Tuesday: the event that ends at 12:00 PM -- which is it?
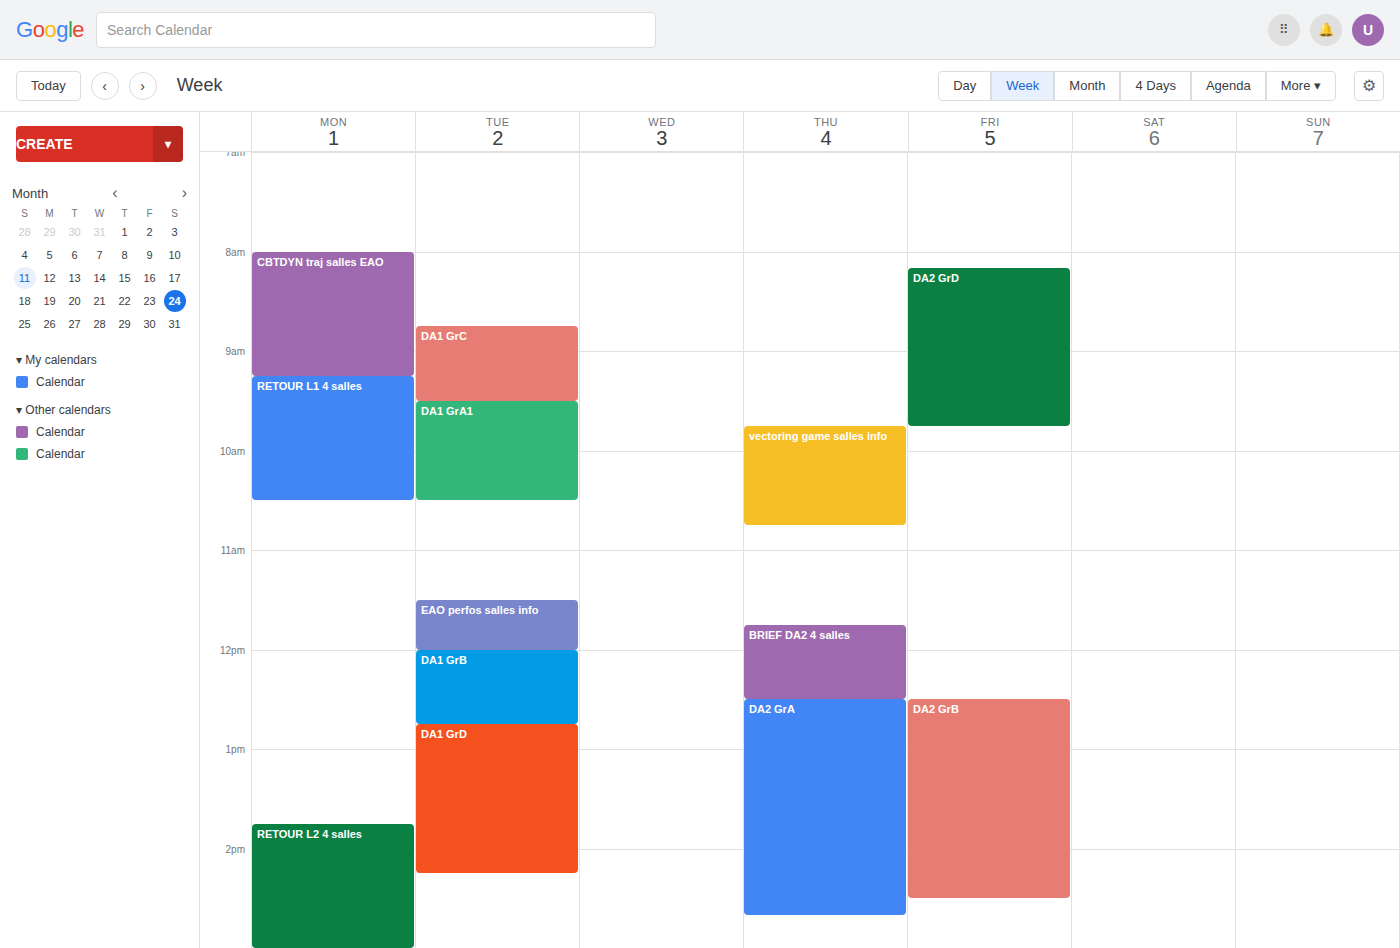
"EAO perfos salles info"